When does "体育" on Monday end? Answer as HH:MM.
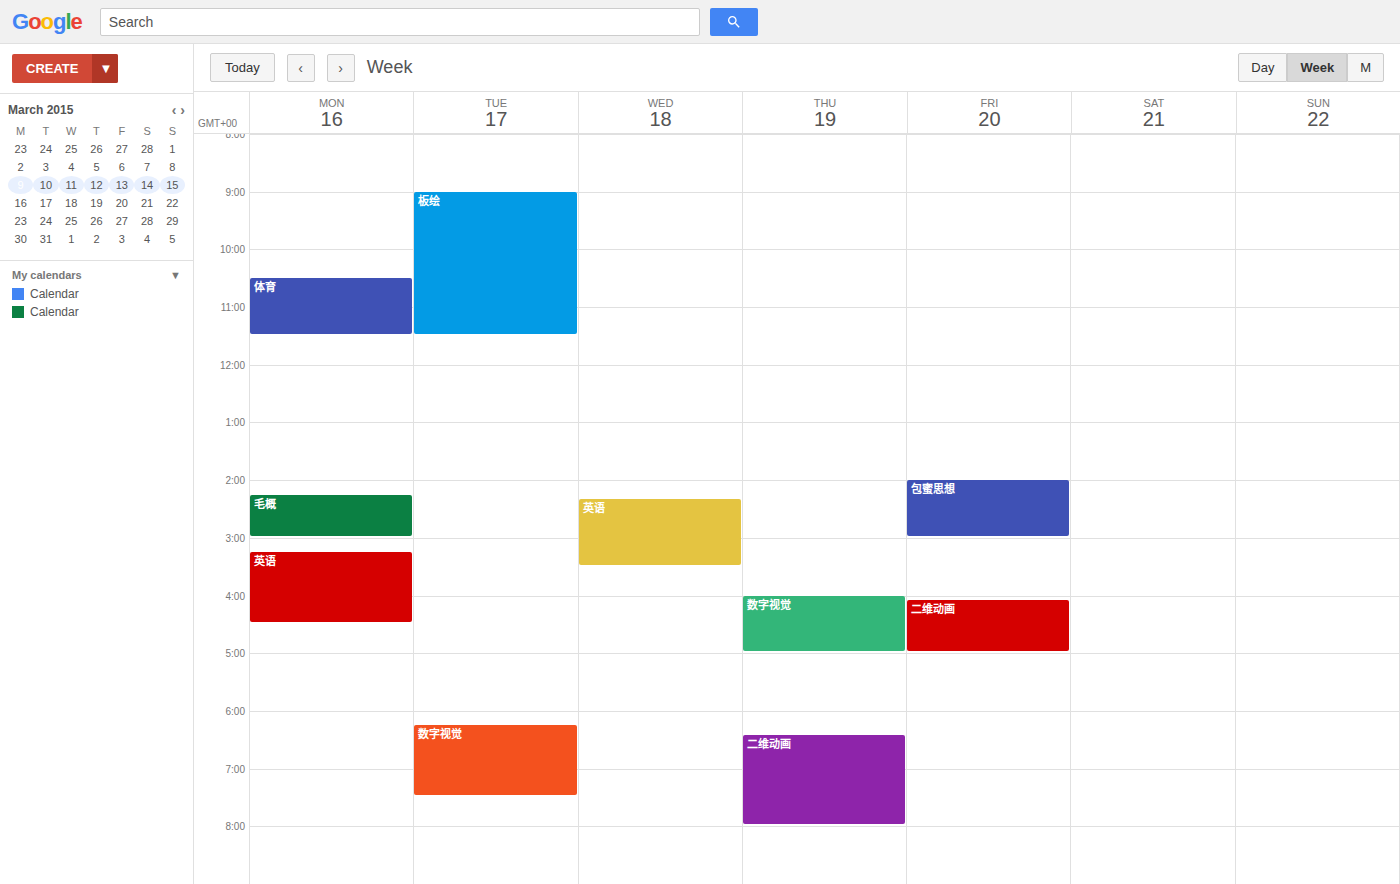
11:30